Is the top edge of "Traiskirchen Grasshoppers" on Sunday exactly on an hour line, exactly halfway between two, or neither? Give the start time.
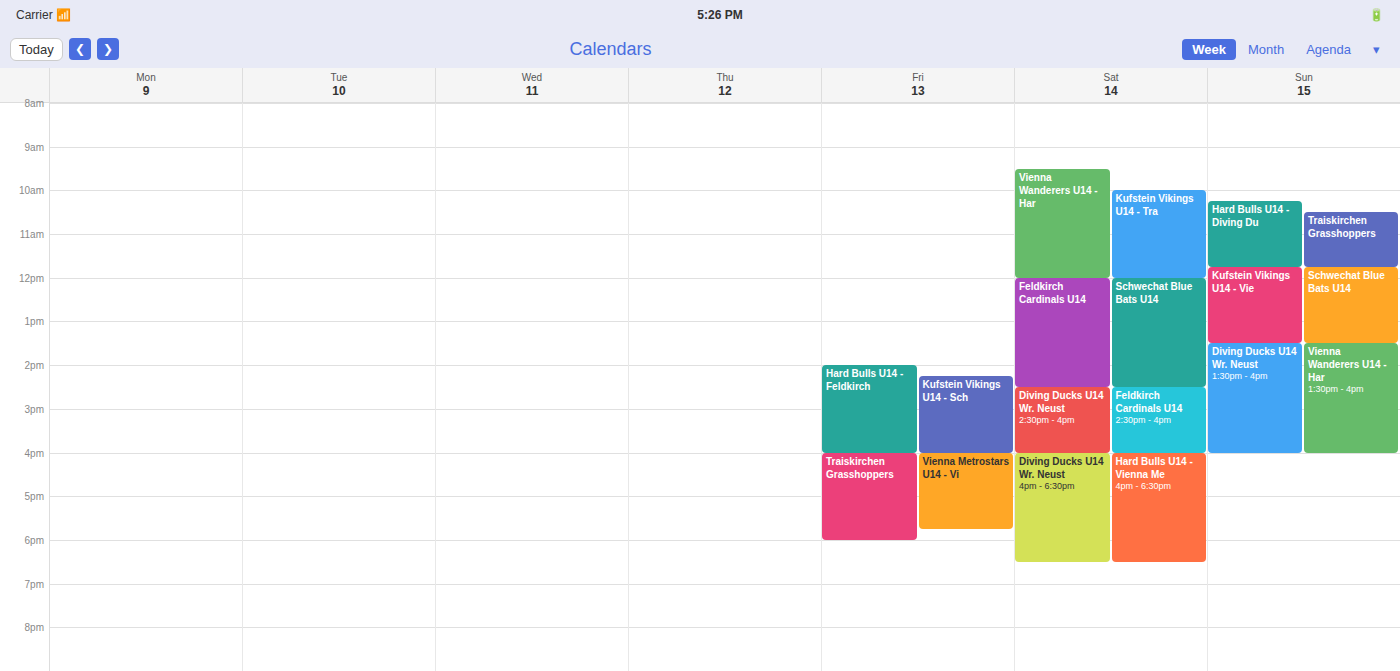
10:30 AM -- halfway between the 10 AM and 11 AM lines.